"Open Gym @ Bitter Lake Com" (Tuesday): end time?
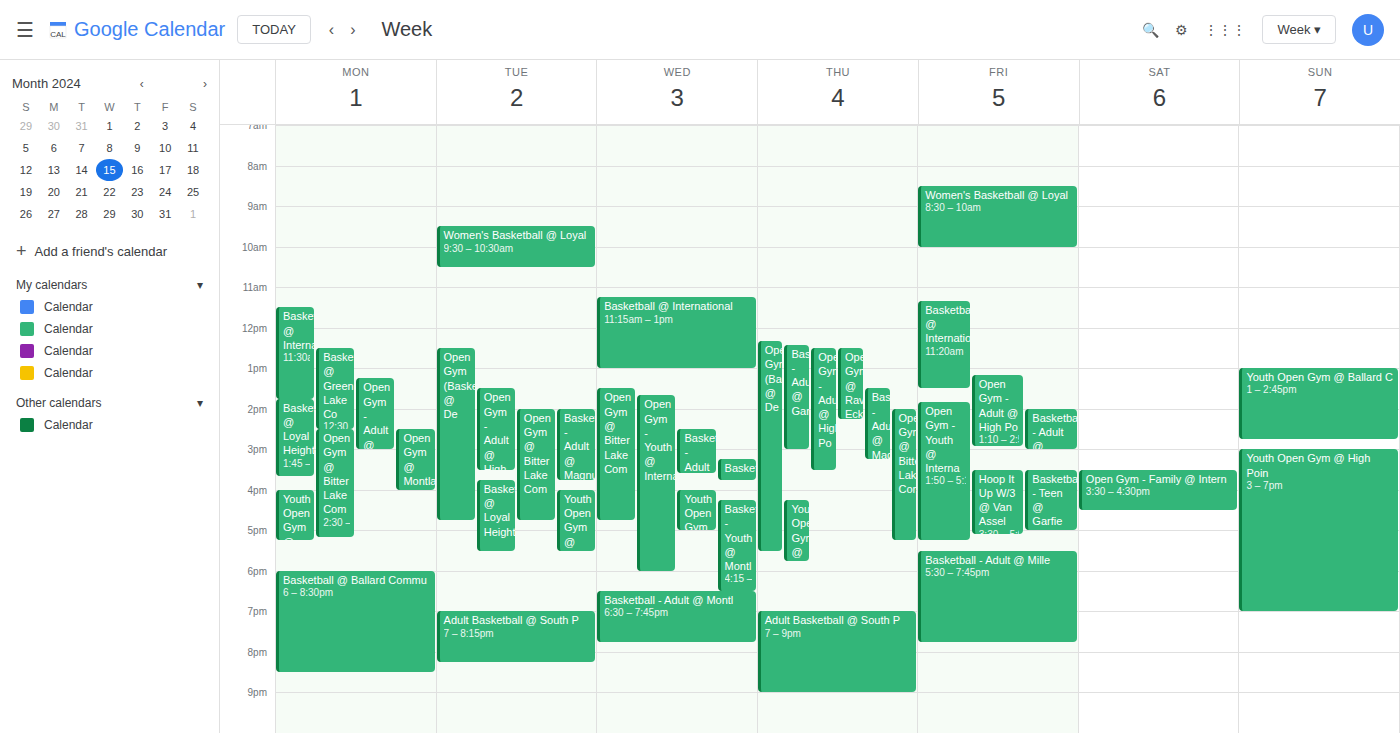
4:45 PM